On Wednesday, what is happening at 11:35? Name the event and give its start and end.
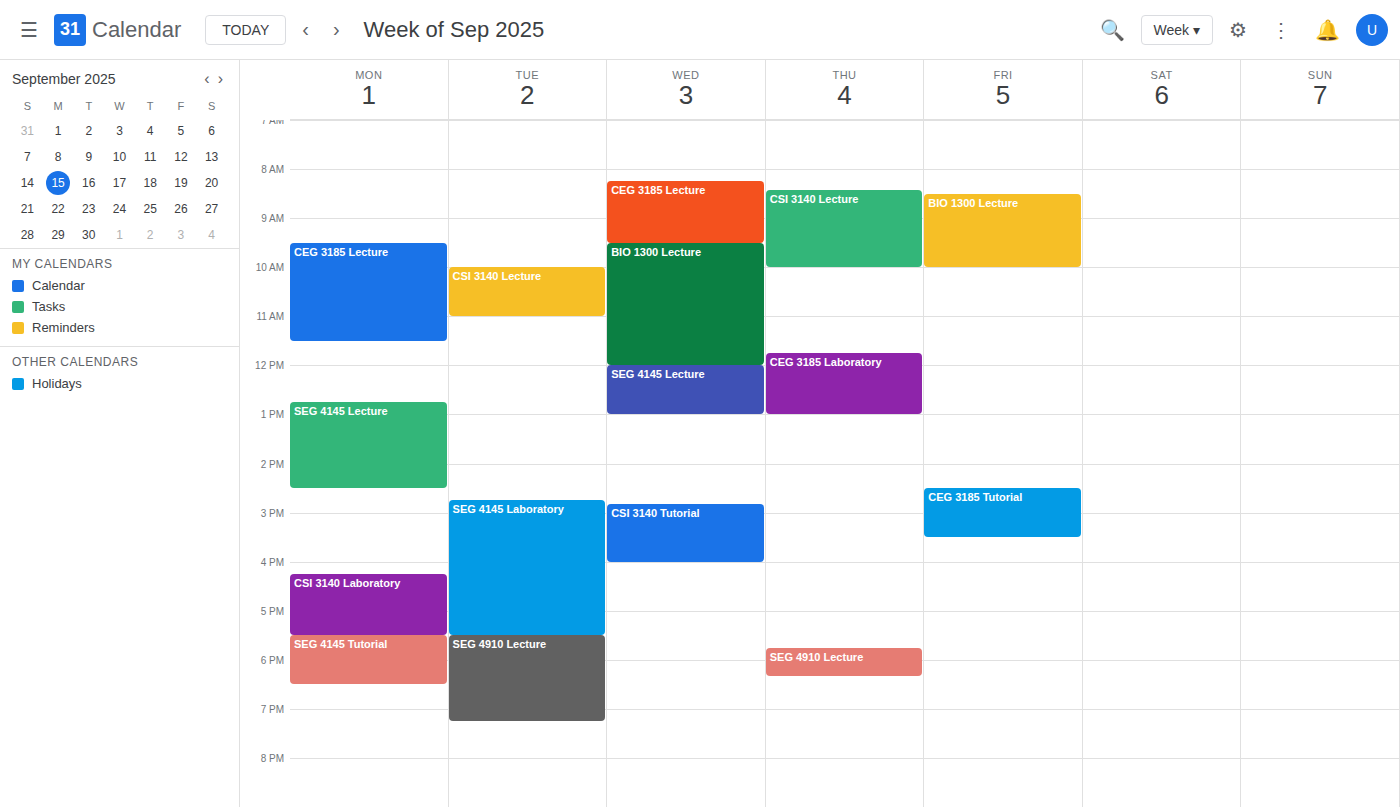
"BIO 1300 Lecture", 09:30 to 12:00